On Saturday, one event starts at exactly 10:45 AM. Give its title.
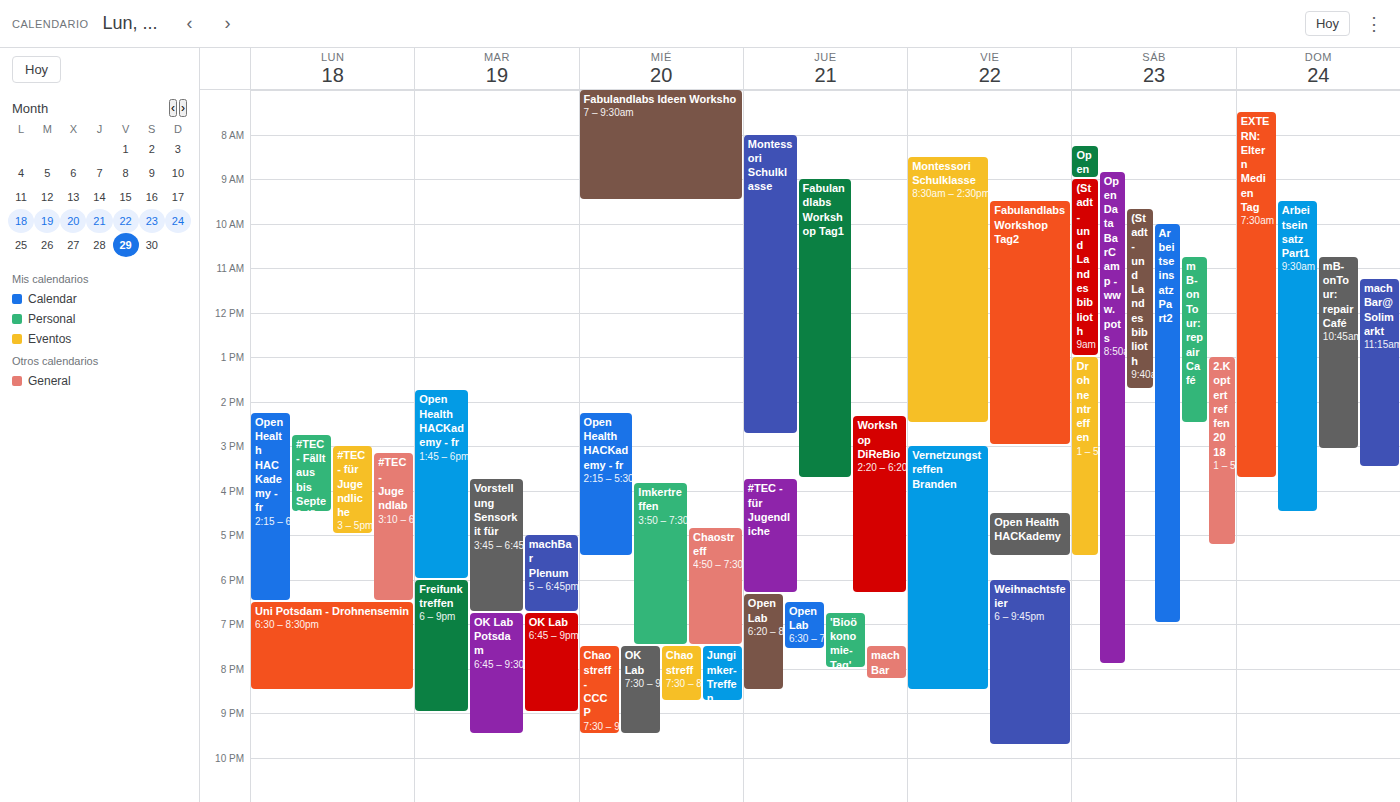
"mB-onTour: repairCafé"